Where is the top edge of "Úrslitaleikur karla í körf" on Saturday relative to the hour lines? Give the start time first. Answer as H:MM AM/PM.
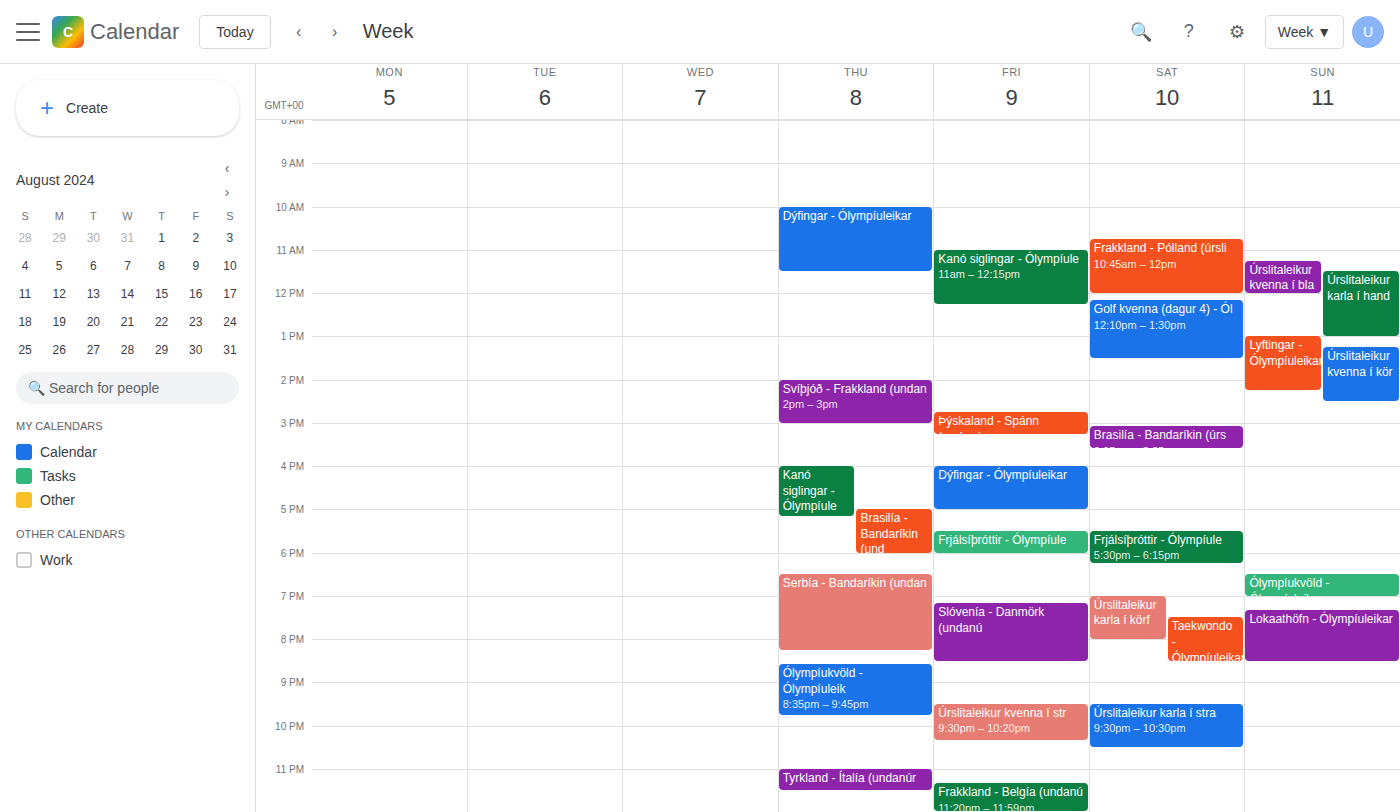
7:00 PM -- exactly on the 7 PM line.